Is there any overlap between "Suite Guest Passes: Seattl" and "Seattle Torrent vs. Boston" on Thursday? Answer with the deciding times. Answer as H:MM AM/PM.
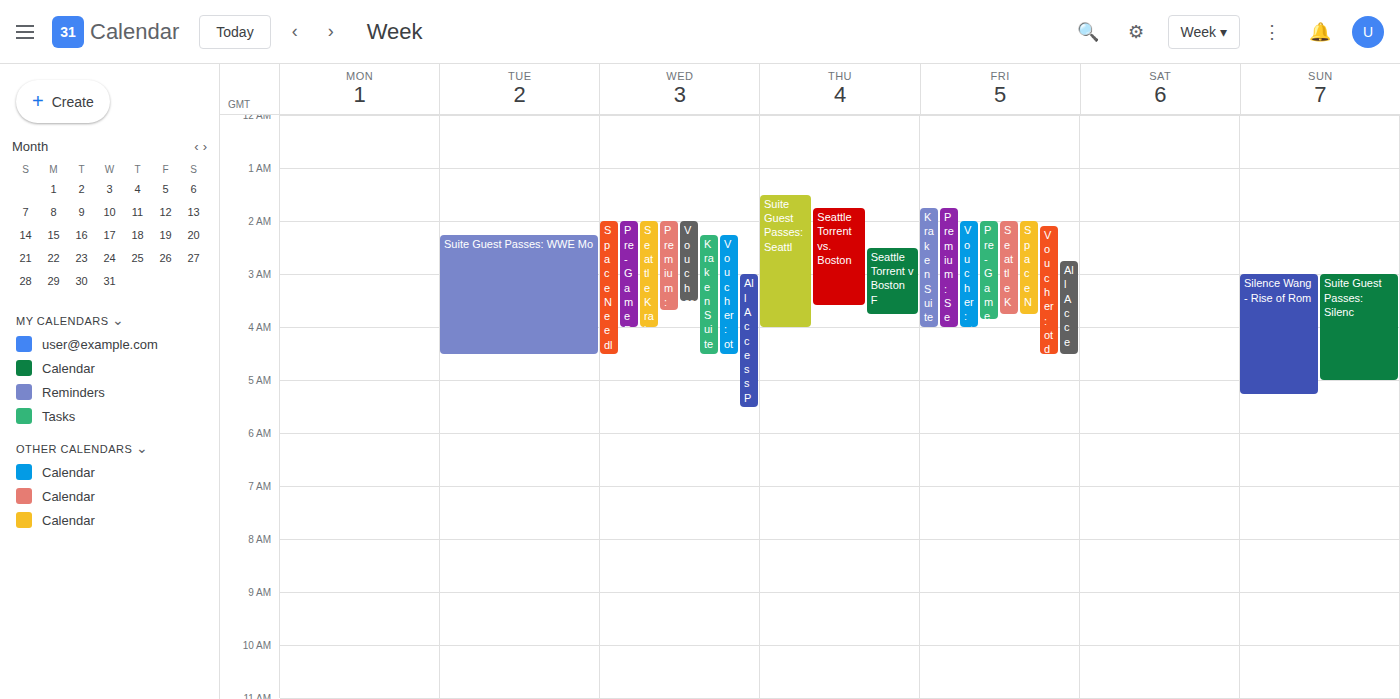
"Seattle Torrent vs. Boston" runs 1:45 AM to 3:35 AM, inside "Suite Guest Passes: Seattl" -- they overlap.